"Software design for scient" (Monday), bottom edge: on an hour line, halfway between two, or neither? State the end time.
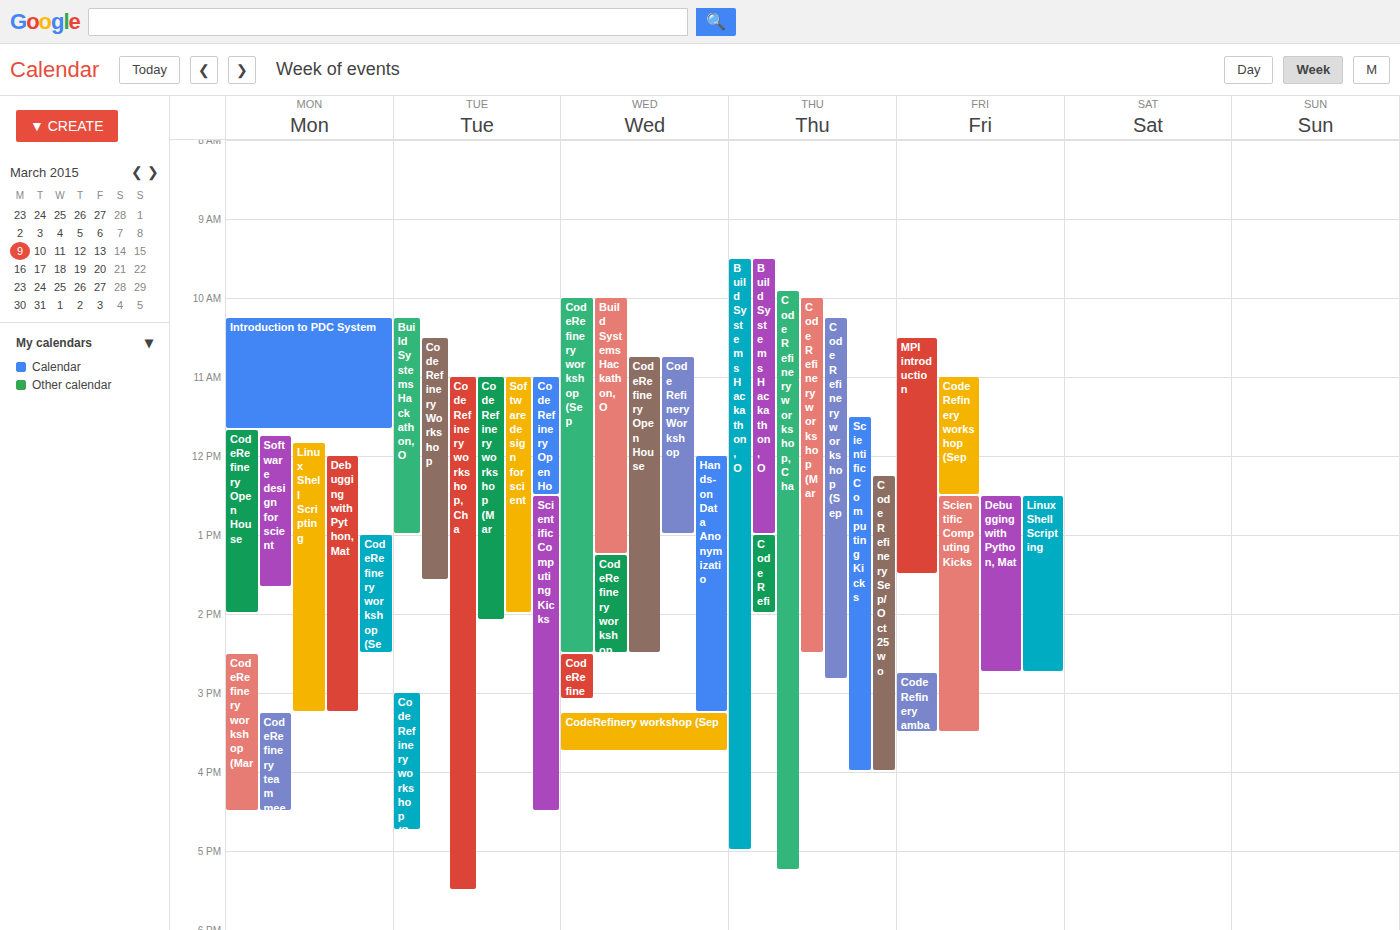
1:40 PM -- neither: 40 minutes below the 1 PM line and 20 minutes above the 2 PM line.